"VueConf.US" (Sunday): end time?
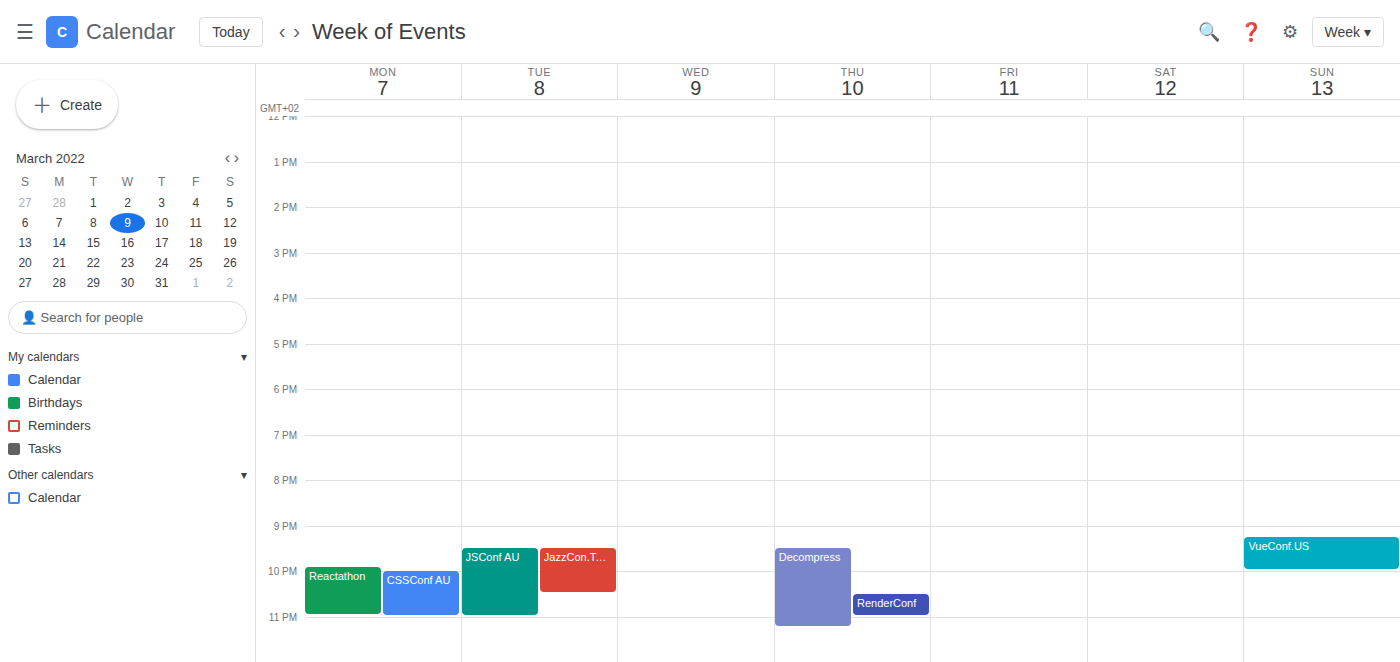
10:00 PM